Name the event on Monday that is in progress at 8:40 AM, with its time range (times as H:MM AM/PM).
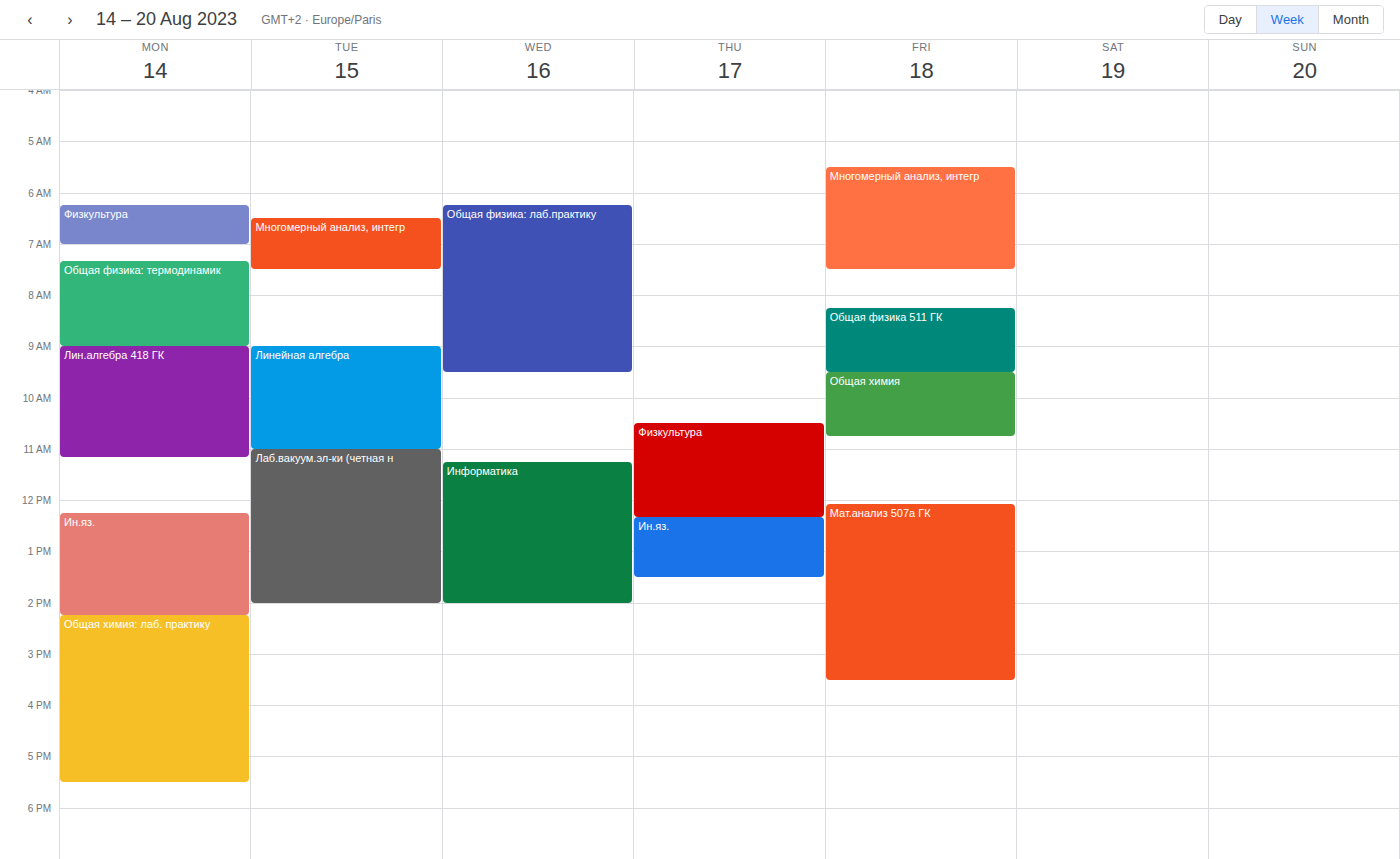
"Общая физика: термодинамик", 7:20 AM to 9:00 AM